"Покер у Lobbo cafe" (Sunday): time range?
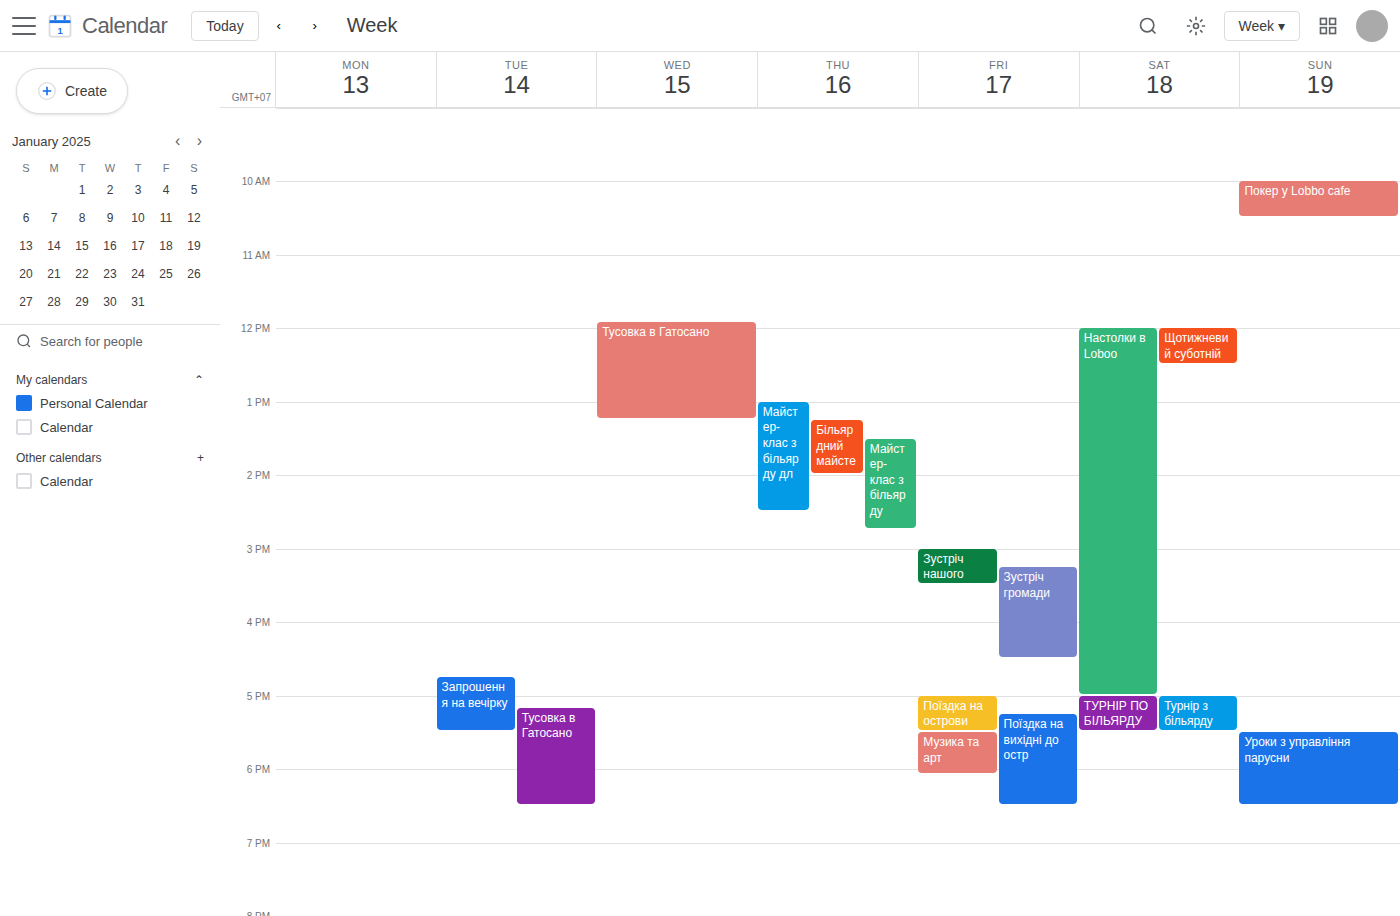
10:00 AM to 10:30 AM